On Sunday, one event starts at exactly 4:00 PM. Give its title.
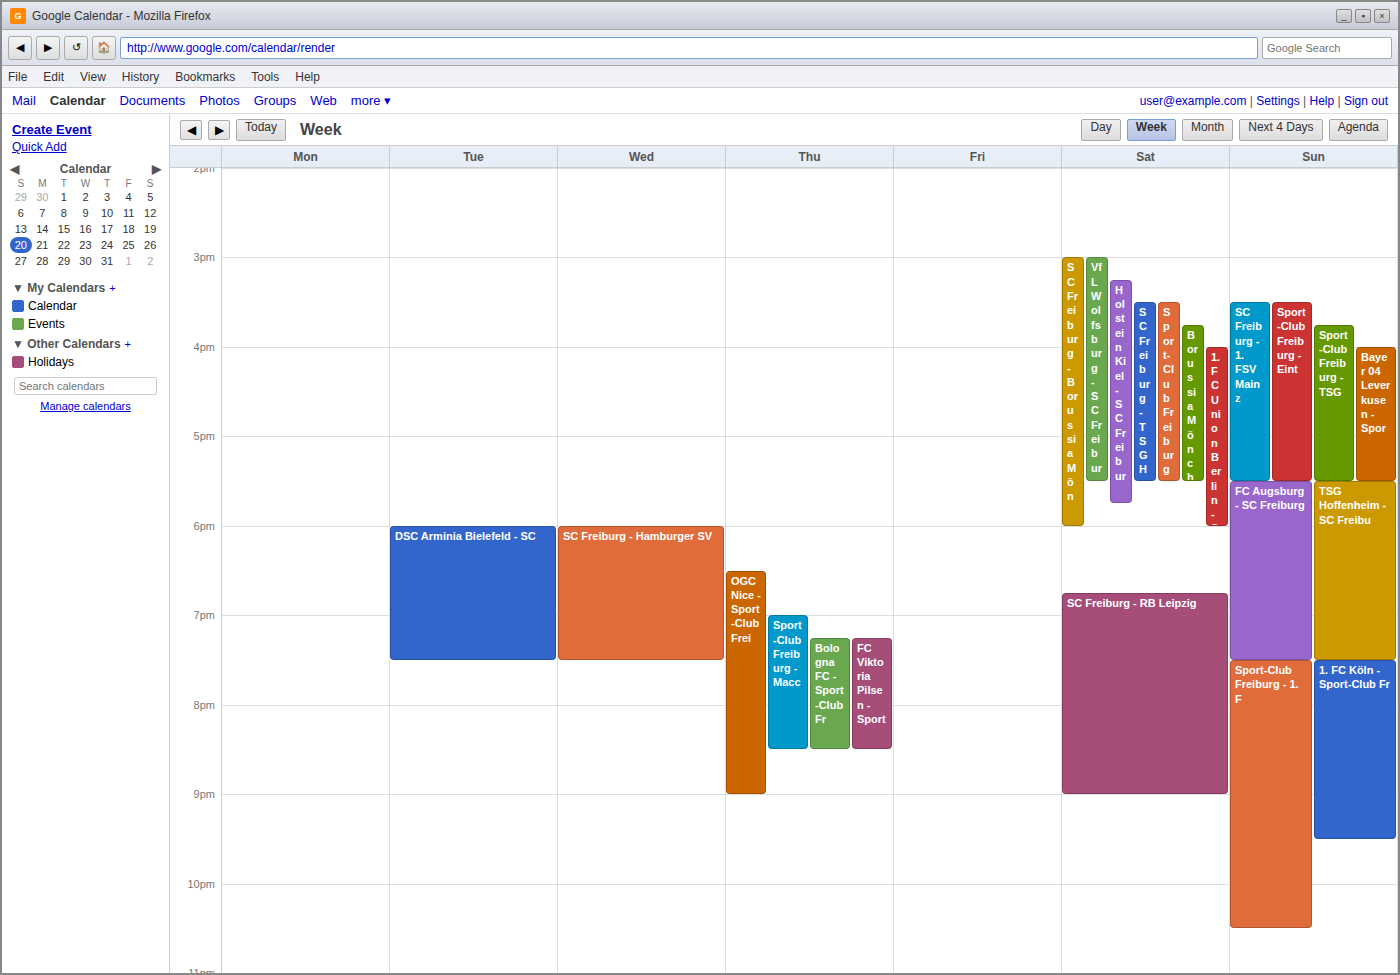
"Bayer 04 Leverkusen - Spor"